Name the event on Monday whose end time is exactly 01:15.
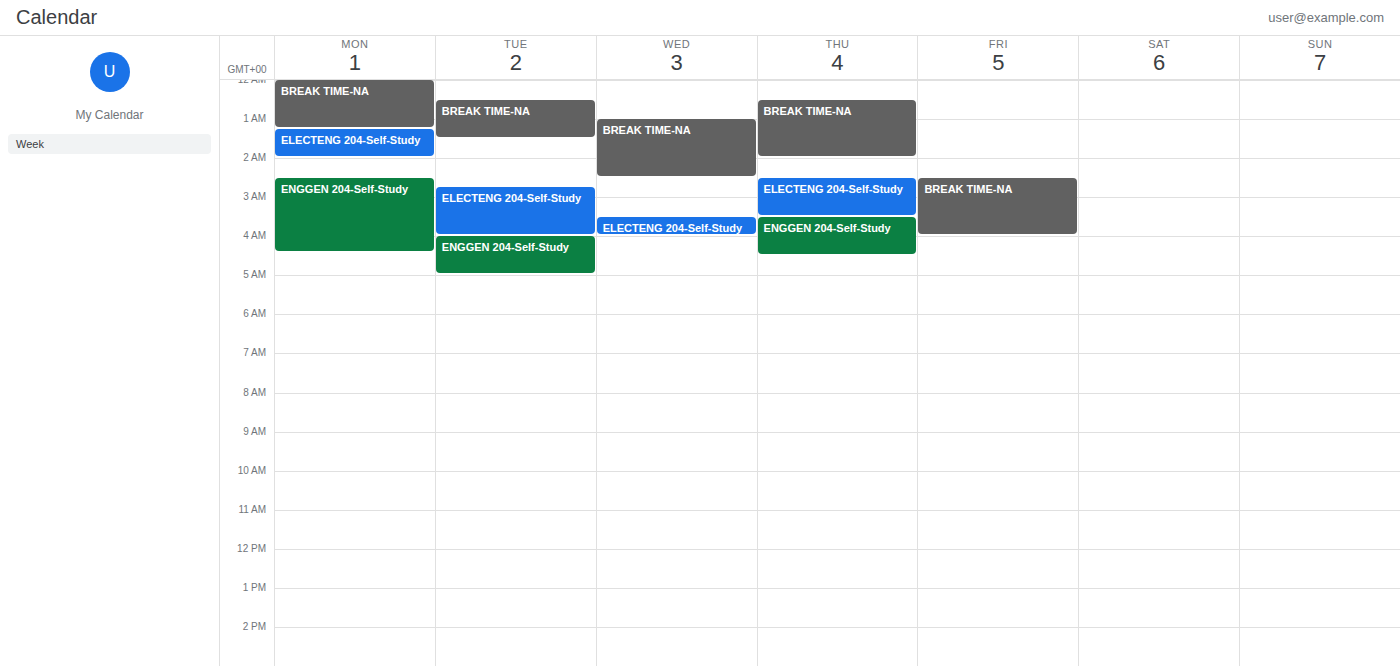
"BREAK TIME-NA"